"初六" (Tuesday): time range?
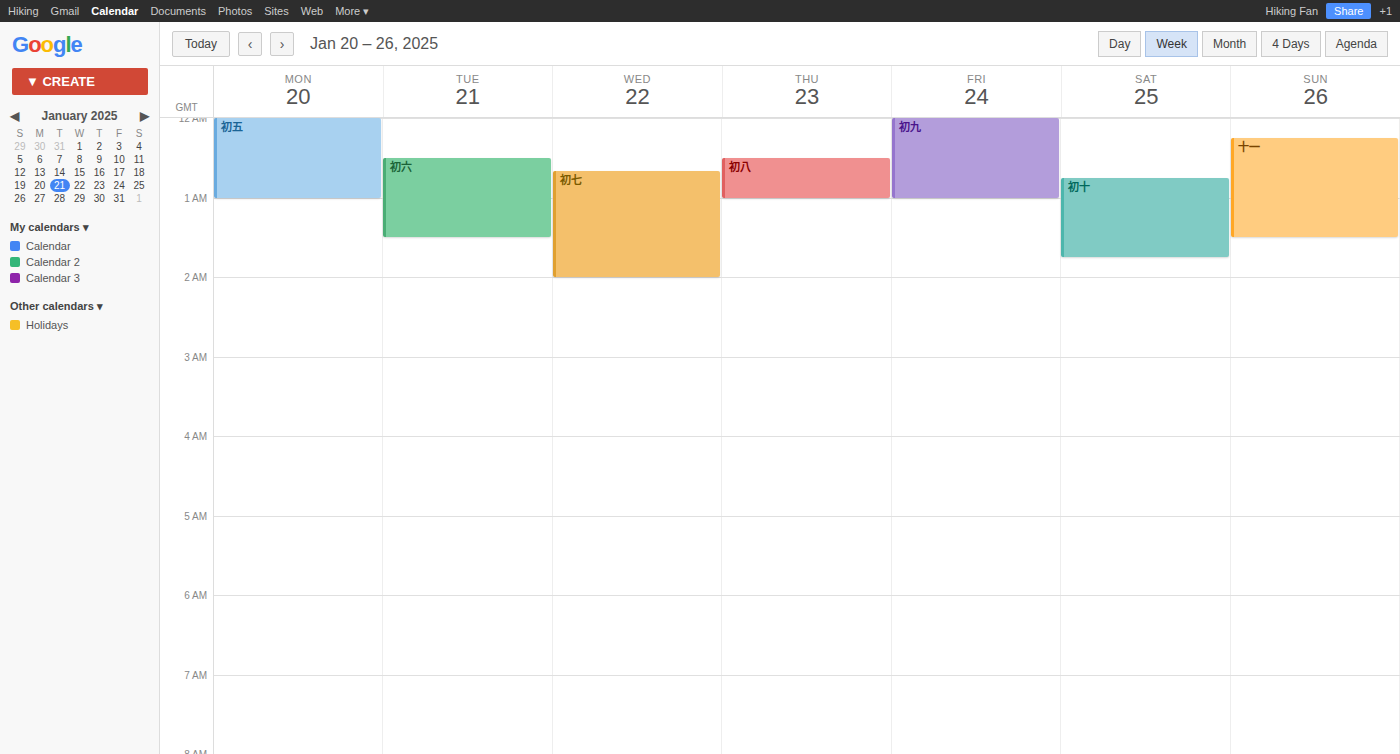
12:30 AM to 1:30 AM